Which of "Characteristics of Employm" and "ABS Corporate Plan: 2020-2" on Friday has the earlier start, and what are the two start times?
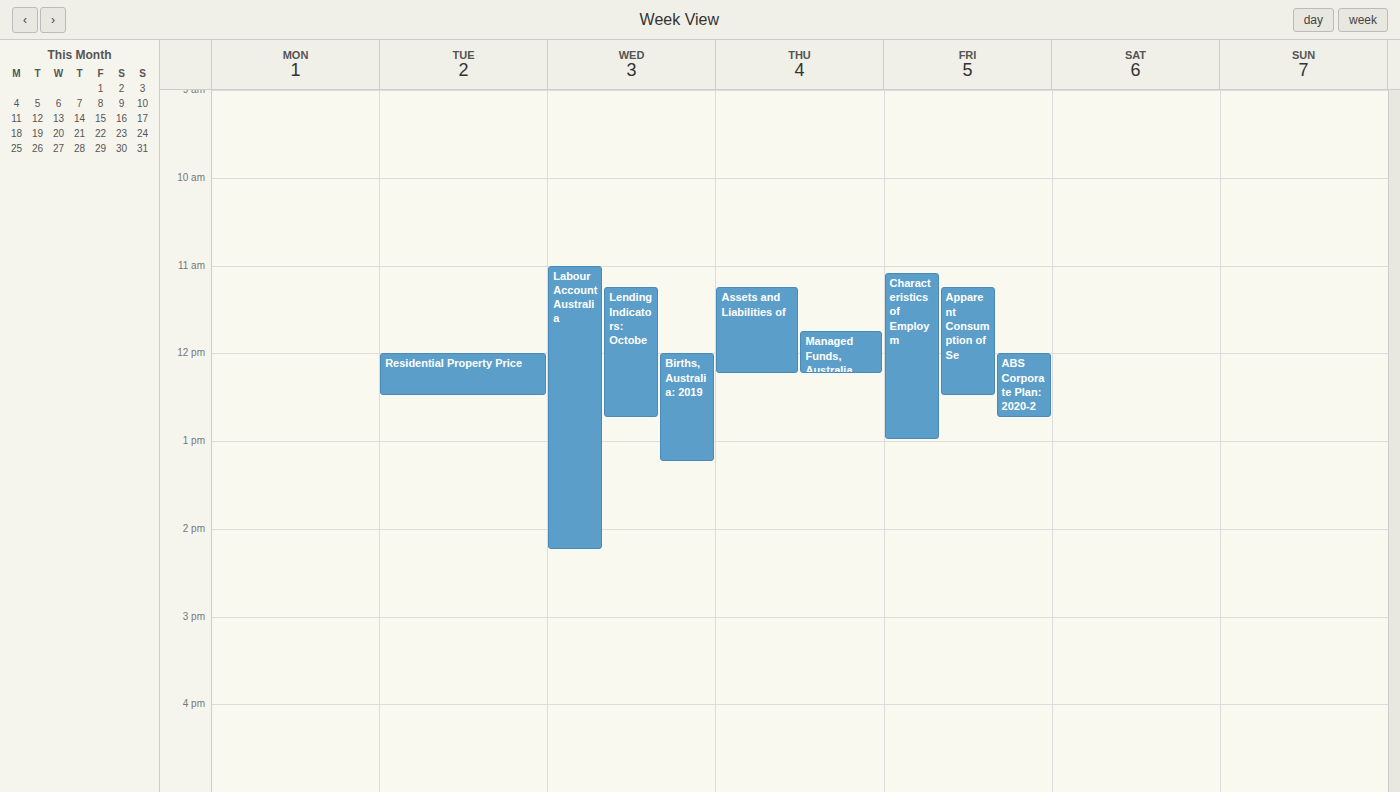
"Characteristics of Employm" 11:05; "ABS Corporate Plan: 2020-2" 12:00.